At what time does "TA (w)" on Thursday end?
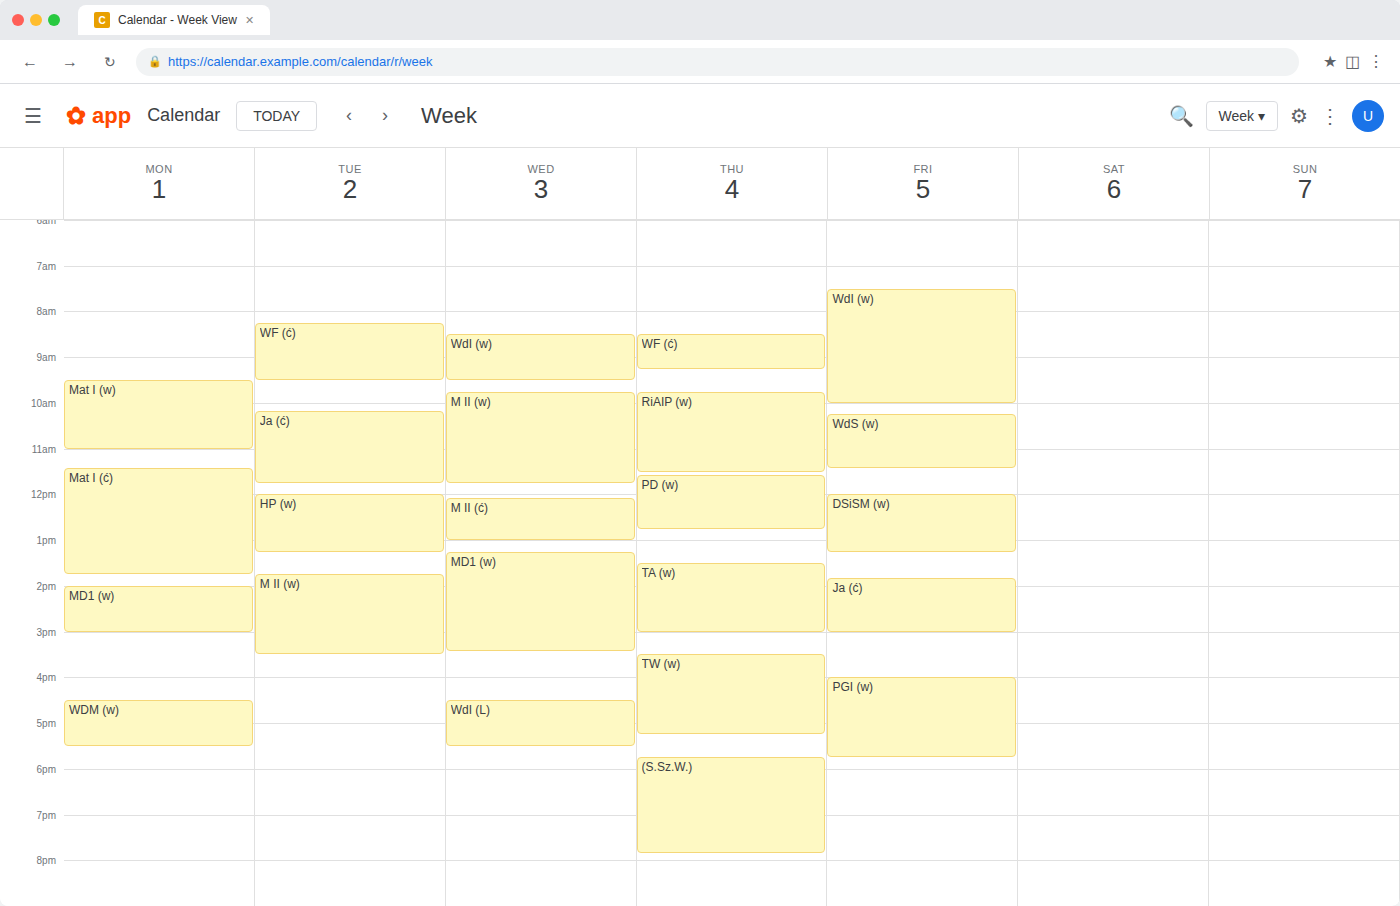
3:00 PM